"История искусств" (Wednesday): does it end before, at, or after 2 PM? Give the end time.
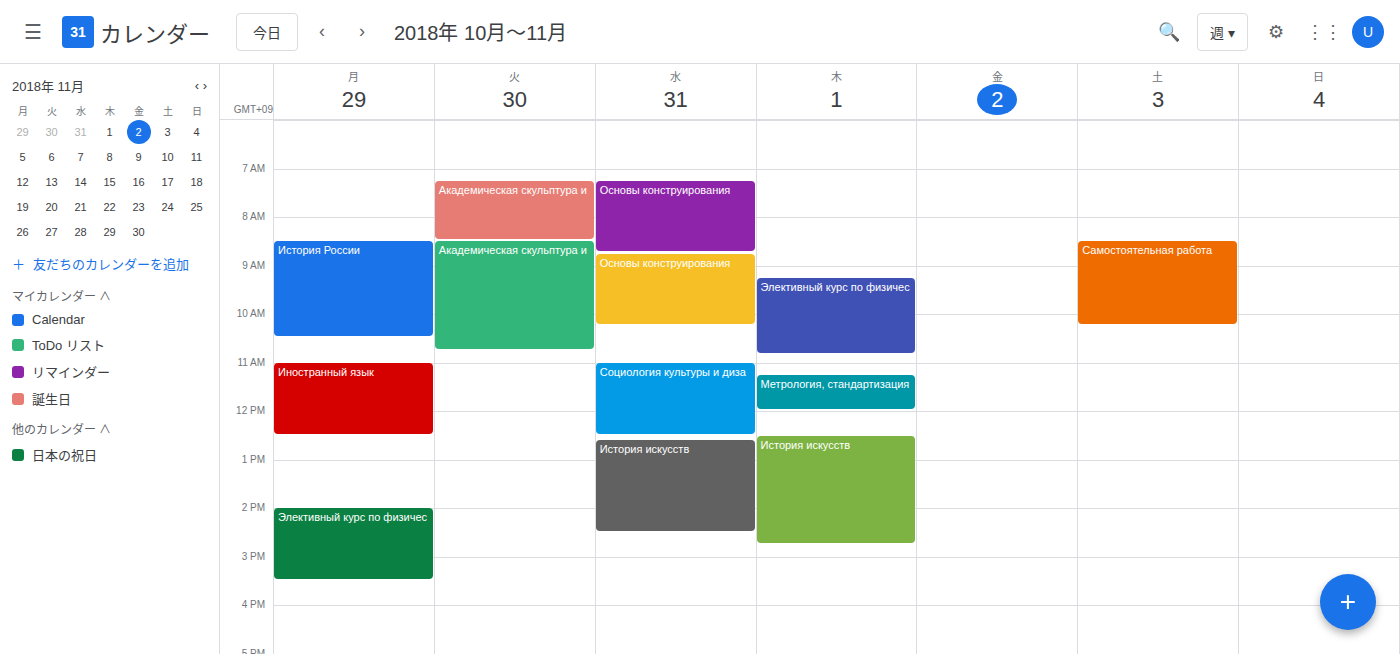
2:30 PM -- after 2 PM, 30 minutes below the 2 PM line.